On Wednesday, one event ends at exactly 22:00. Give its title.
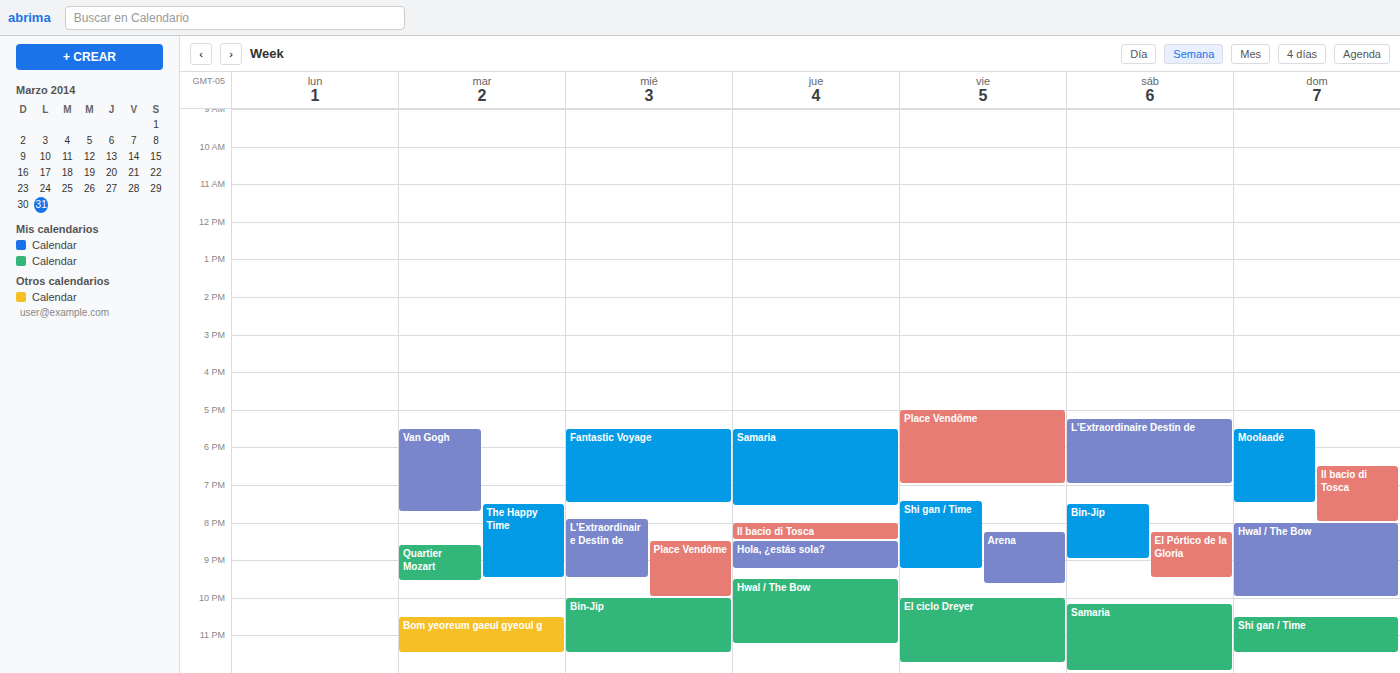
"Place Vendôme"